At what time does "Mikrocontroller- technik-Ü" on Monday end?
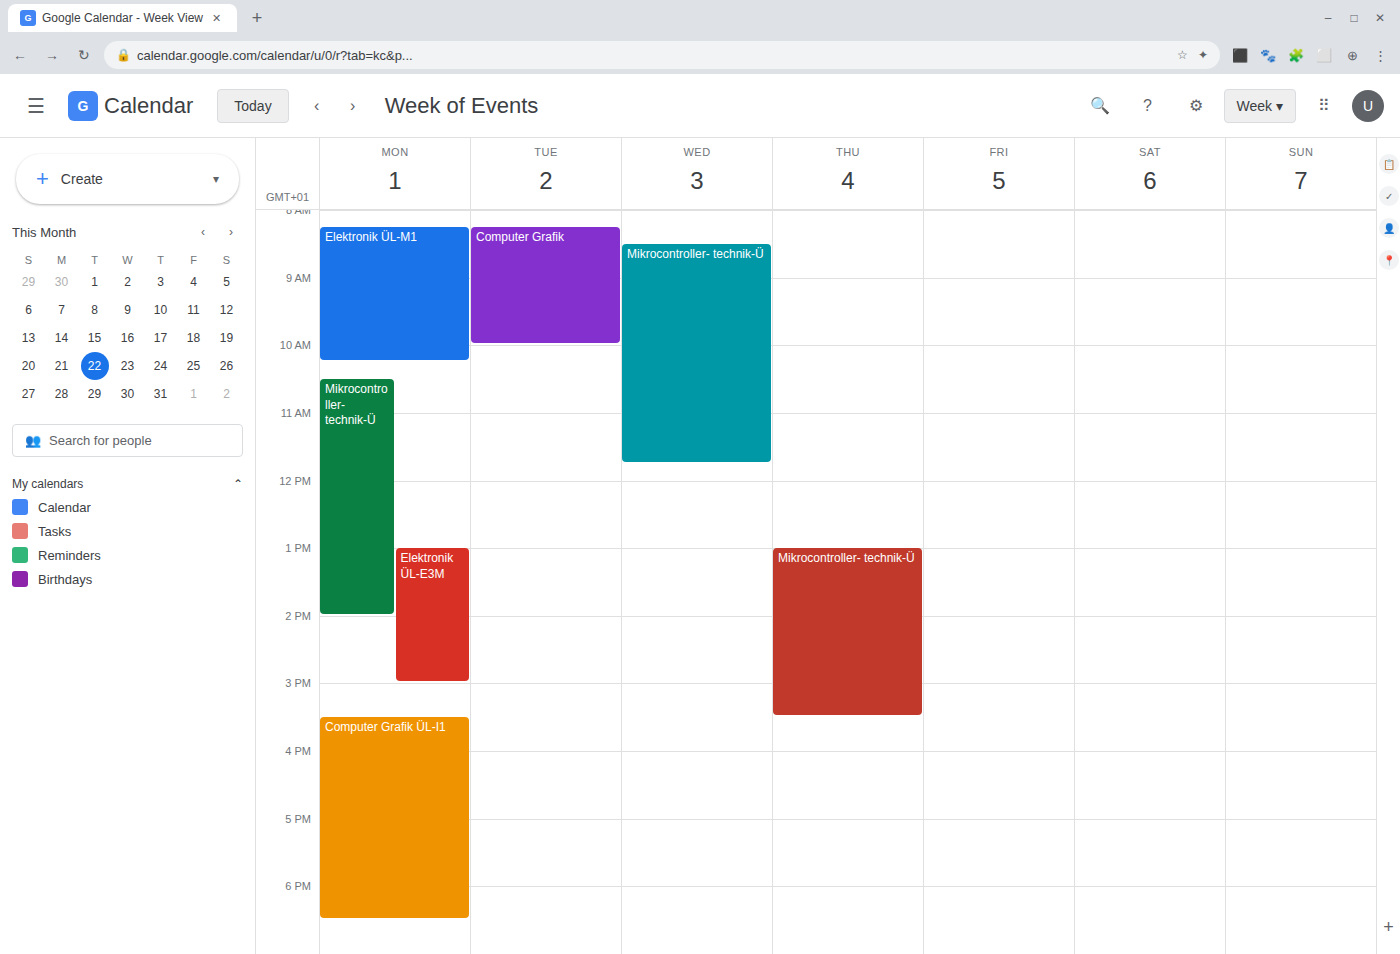
2:00 PM